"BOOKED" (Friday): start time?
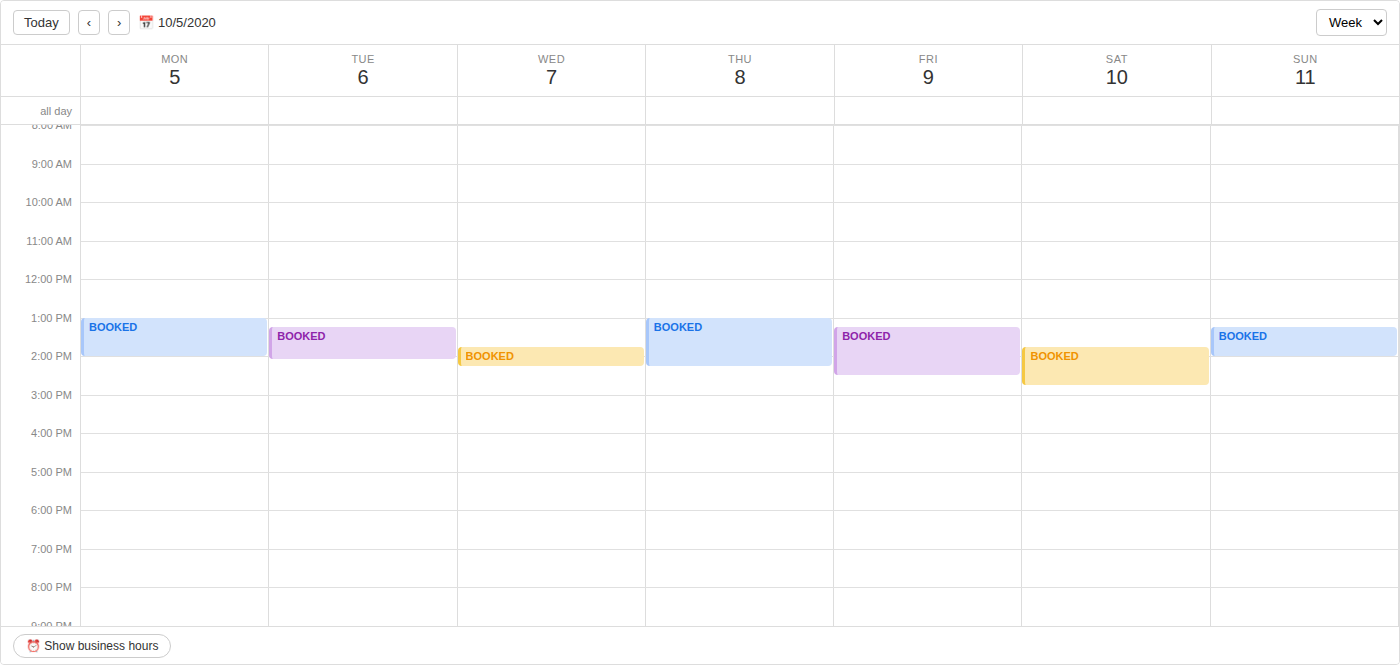
13:15